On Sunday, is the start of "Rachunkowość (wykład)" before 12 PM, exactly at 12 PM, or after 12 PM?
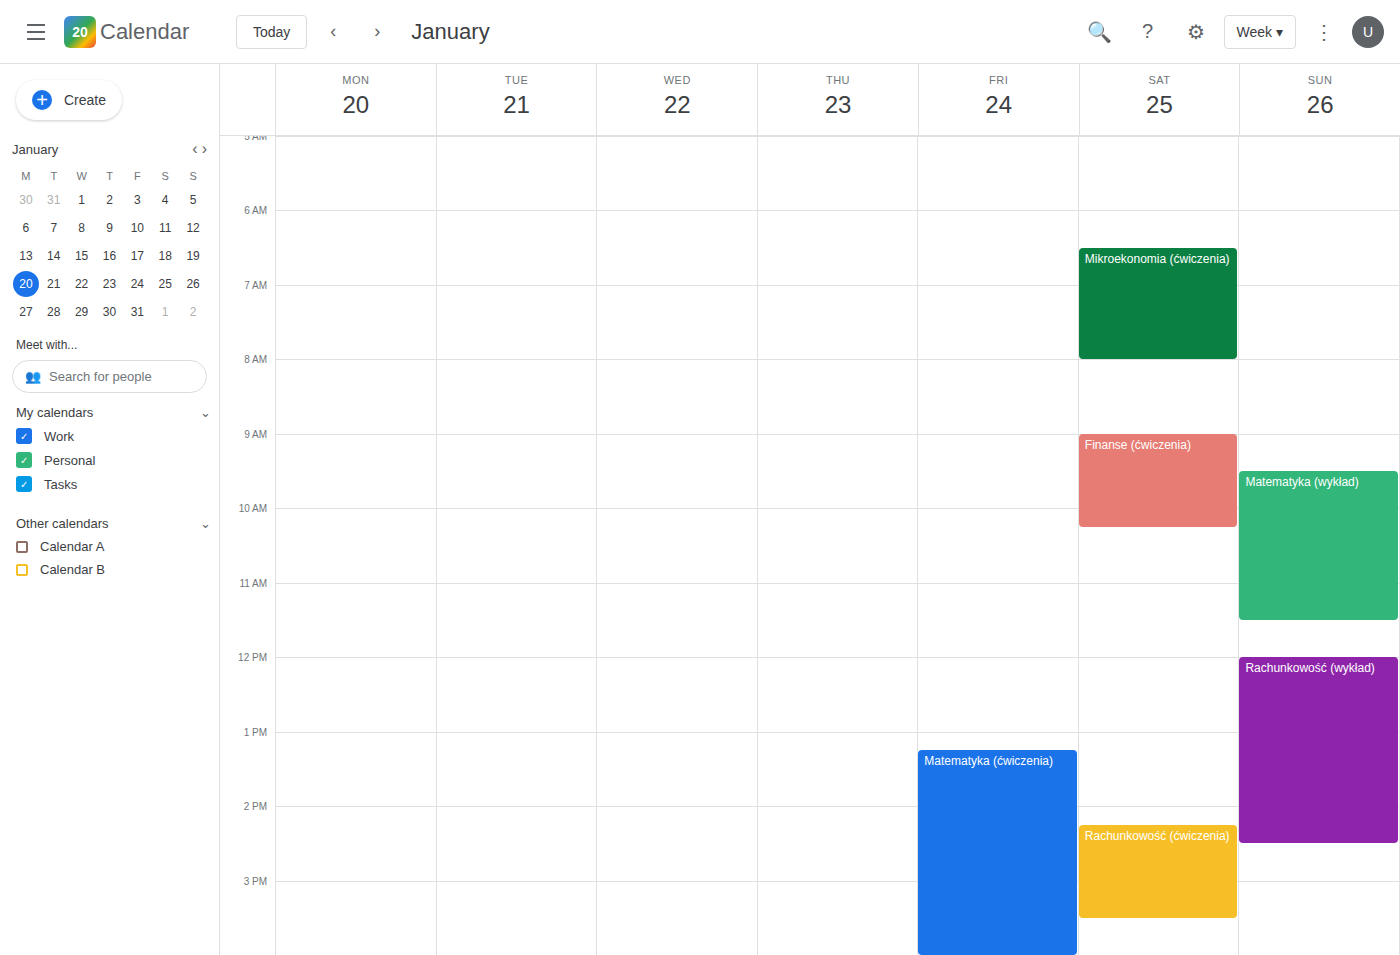
12:00 PM -- exactly at 12 PM, on the 12 PM line.